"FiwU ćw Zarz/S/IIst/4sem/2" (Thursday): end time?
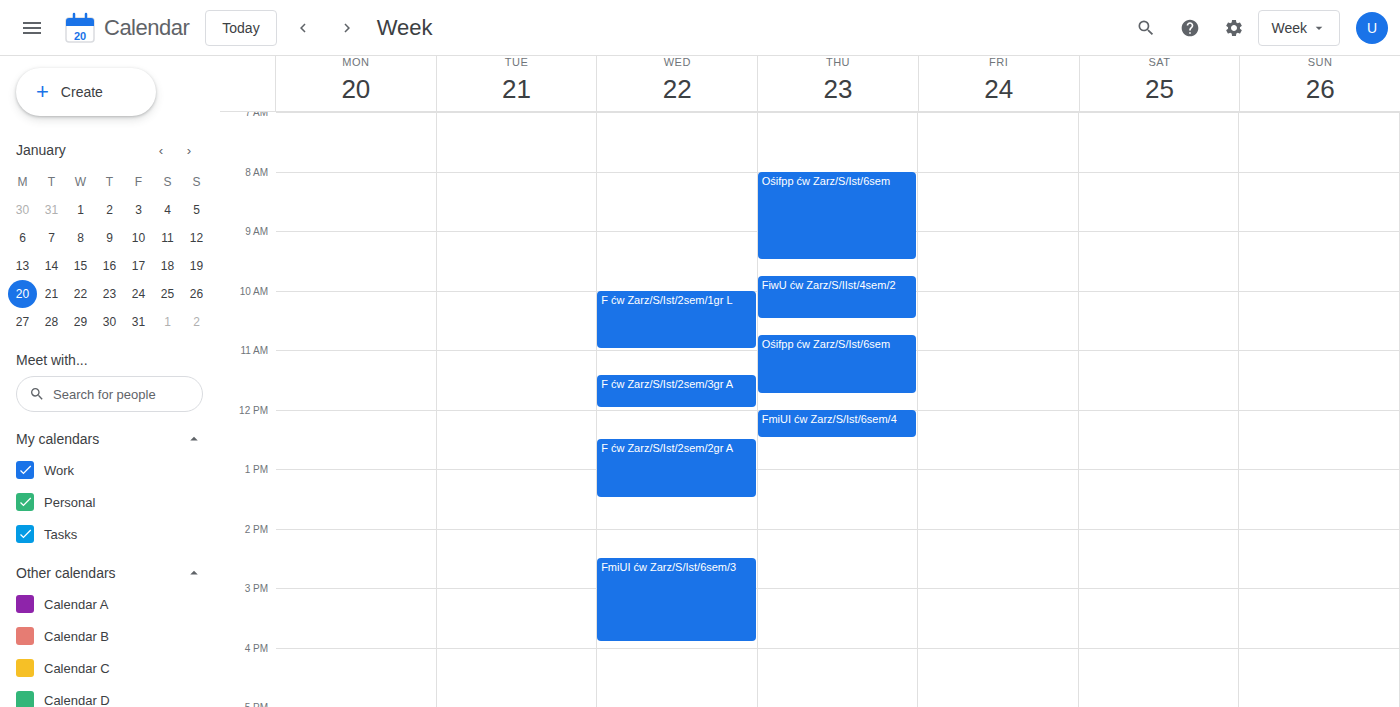
10:30 AM